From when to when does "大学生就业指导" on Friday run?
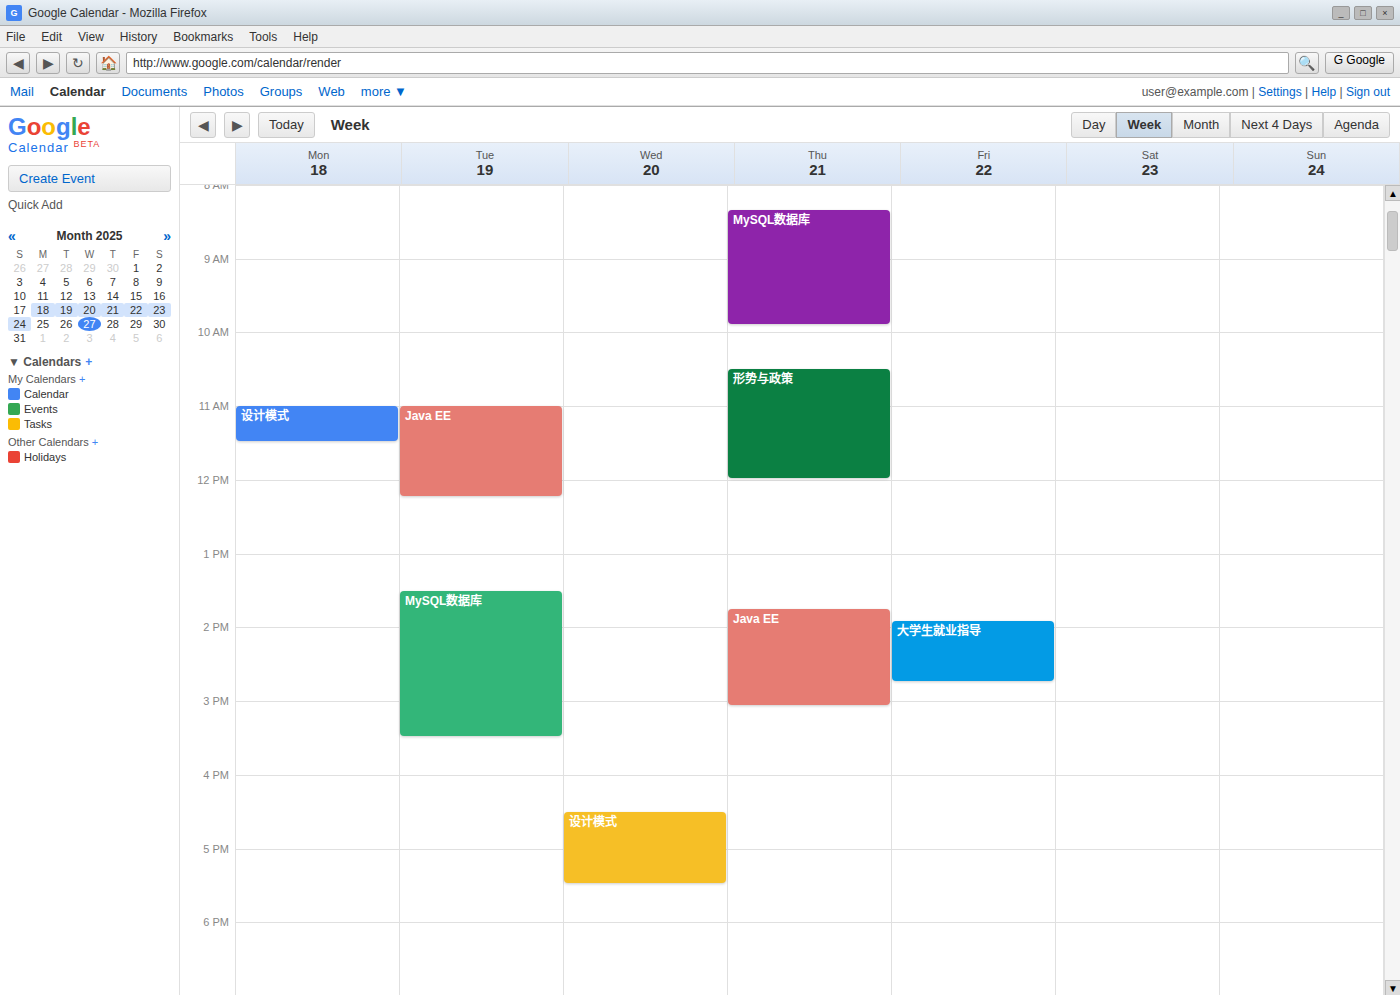
13:55 to 14:45